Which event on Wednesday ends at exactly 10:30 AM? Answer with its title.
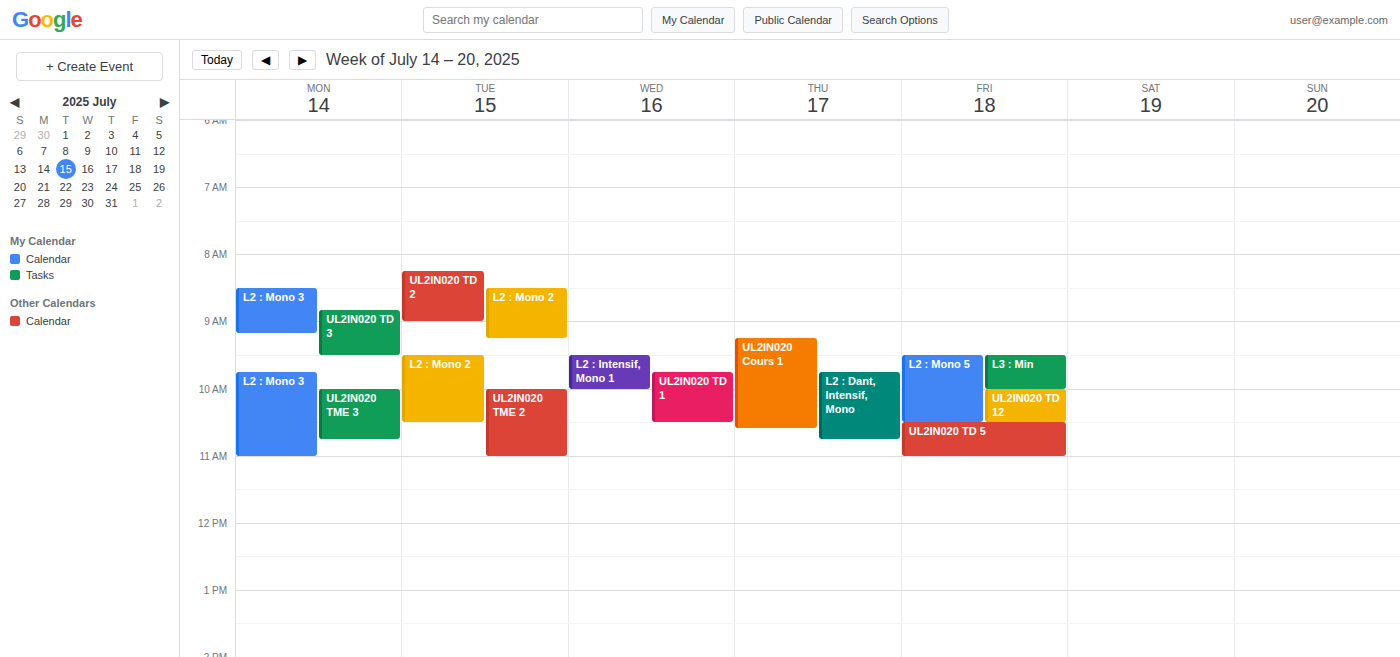
"UL2IN020 TD 1"